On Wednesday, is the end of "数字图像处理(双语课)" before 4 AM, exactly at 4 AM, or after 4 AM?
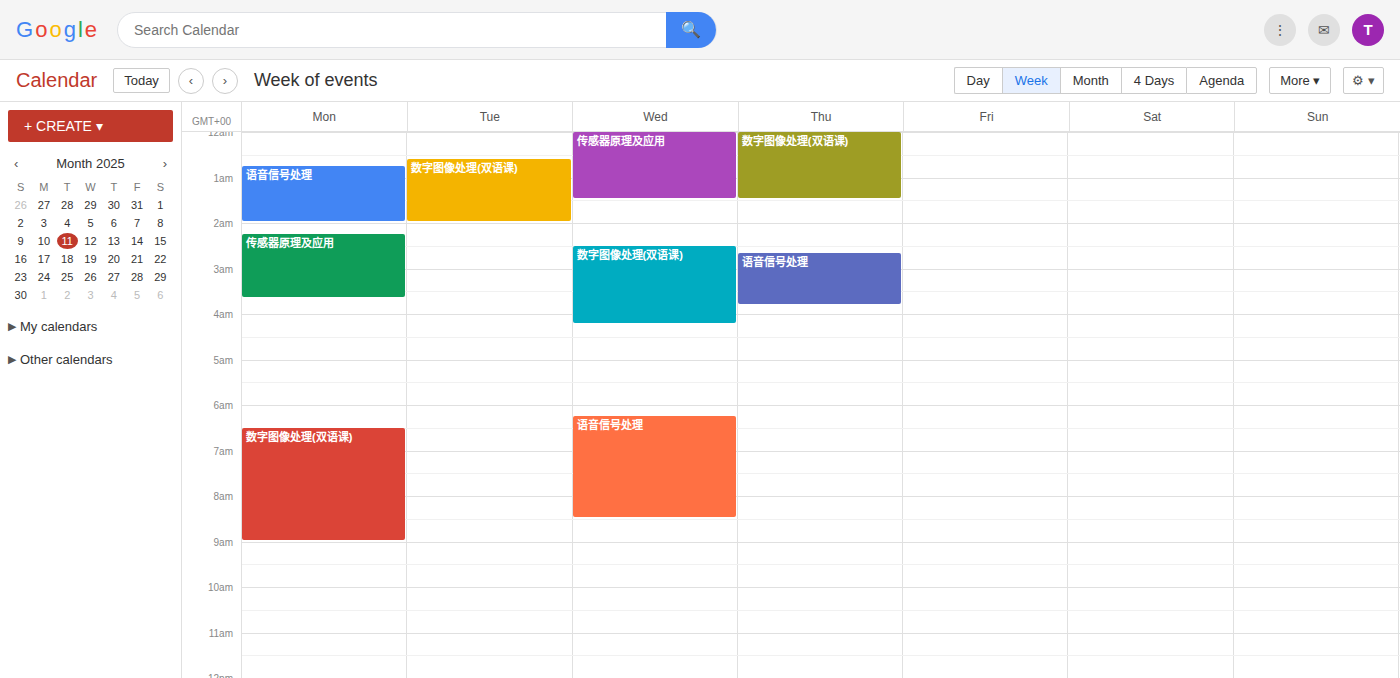
4:15 AM -- after 4 AM, 15 minutes below the 4 AM line.